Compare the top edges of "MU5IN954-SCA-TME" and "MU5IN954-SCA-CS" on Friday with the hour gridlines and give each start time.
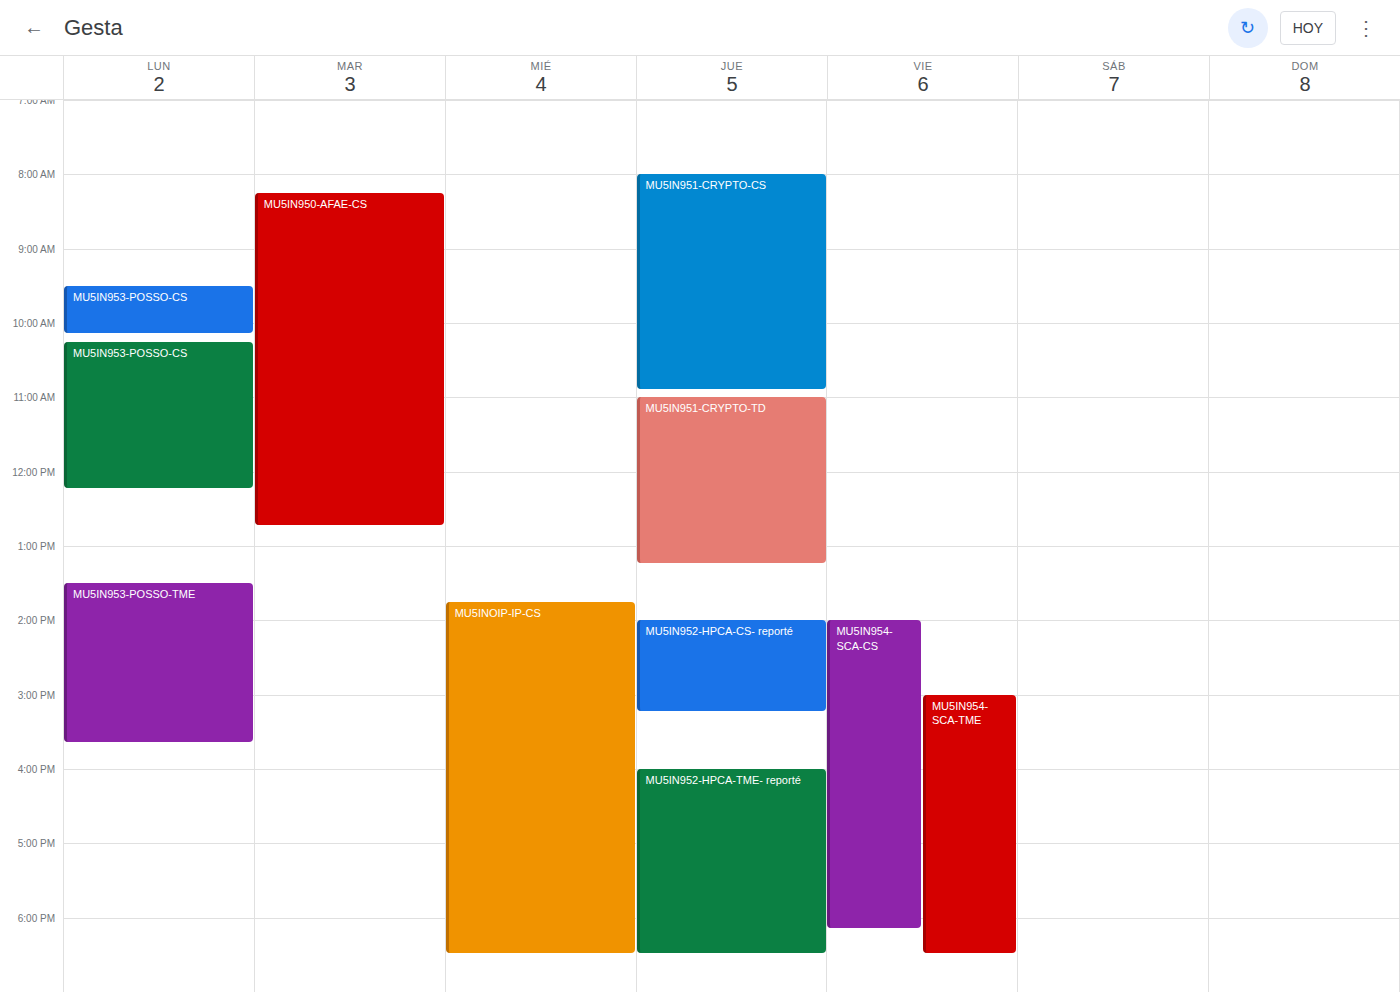
"MU5IN954-SCA-TME": 15:00, exactly on the 15:00 line. "MU5IN954-SCA-CS": 14:00, exactly on the 14:00 line.